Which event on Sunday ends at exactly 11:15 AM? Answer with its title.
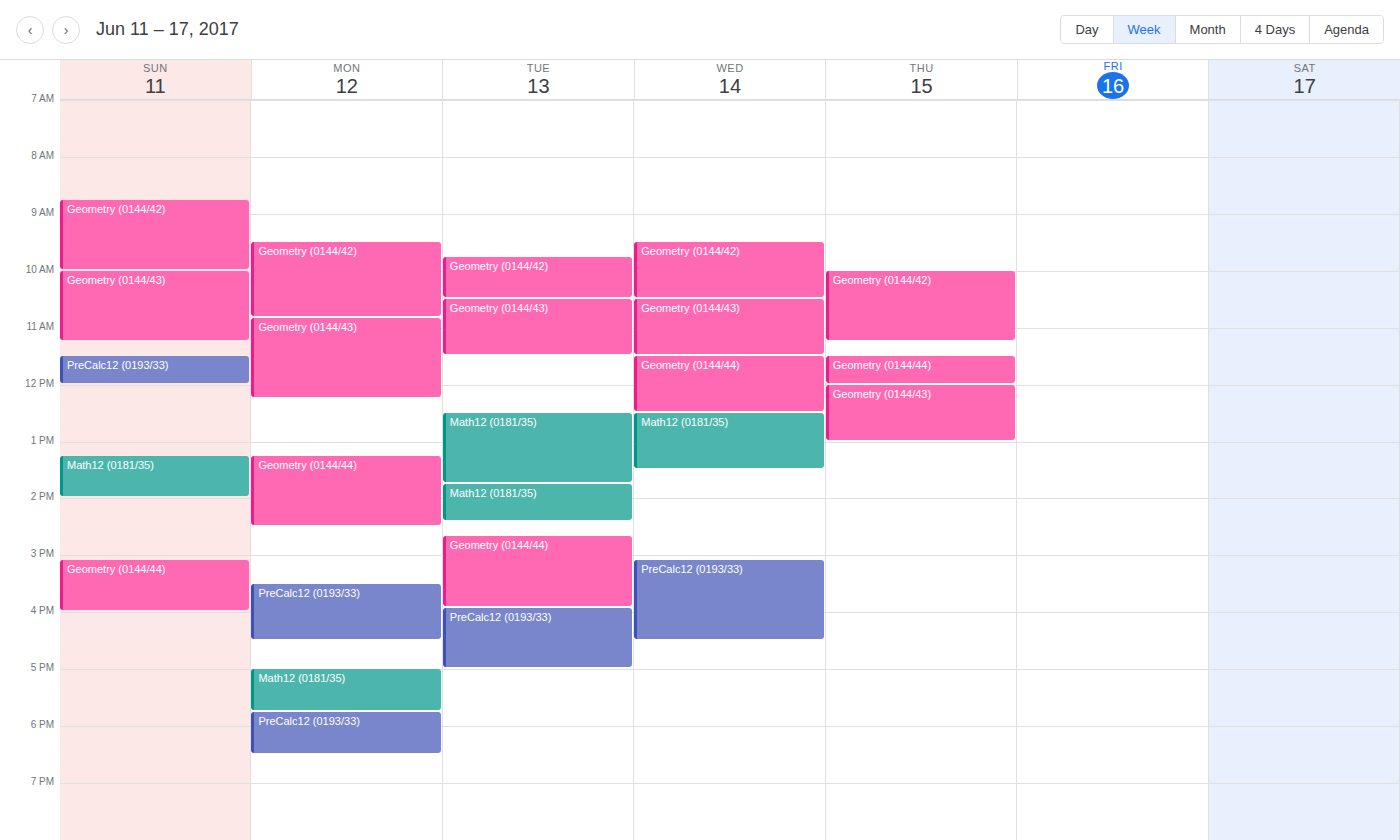
"Geometry (0144/43)"